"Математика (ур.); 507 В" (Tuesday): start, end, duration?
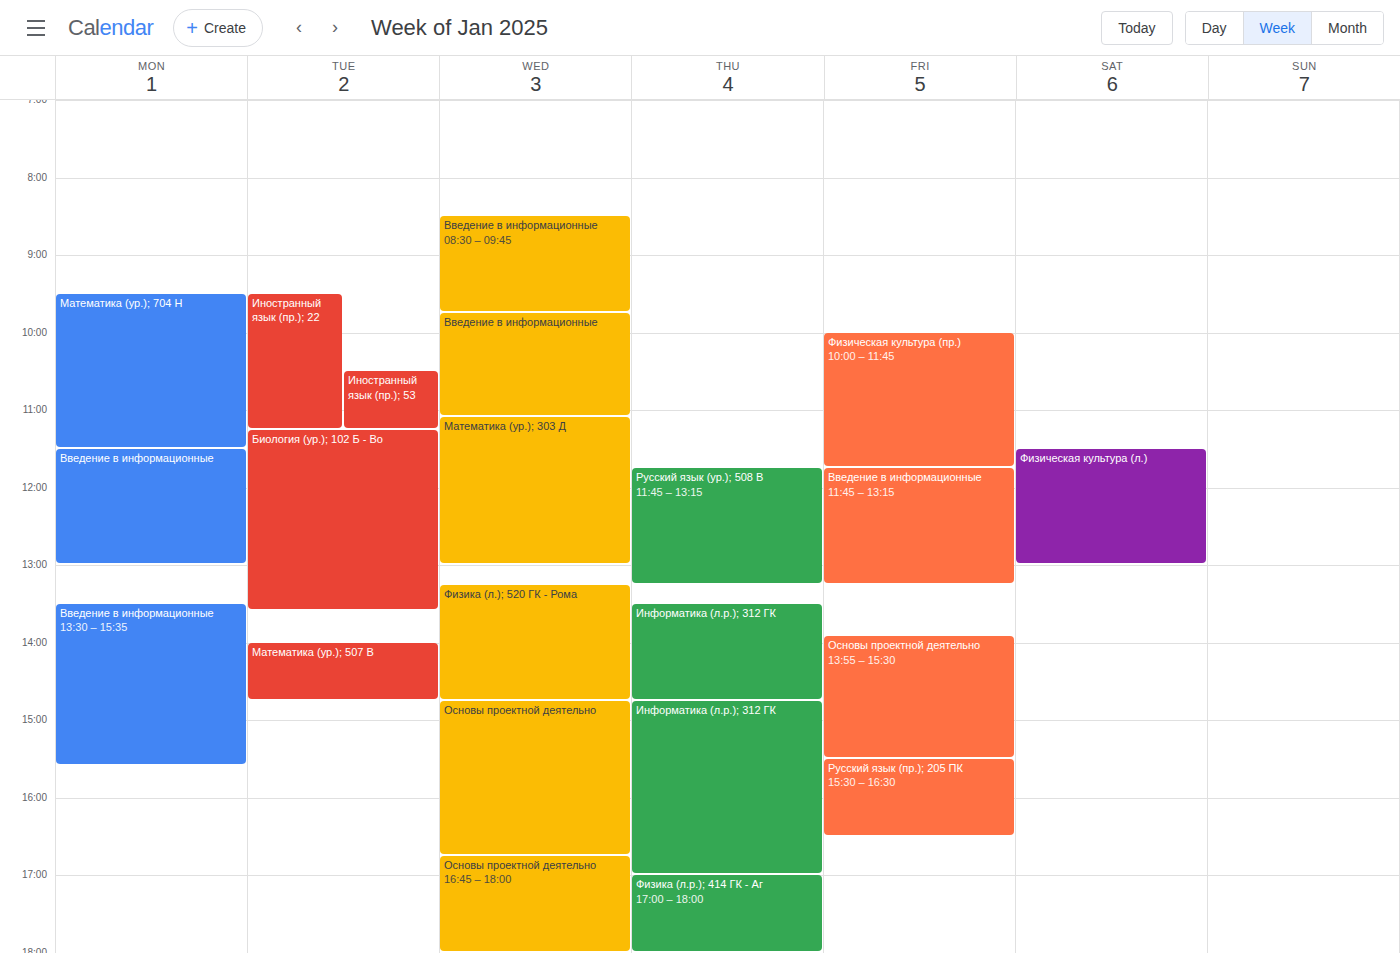
2:00 PM to 2:45 PM, 45 minutes